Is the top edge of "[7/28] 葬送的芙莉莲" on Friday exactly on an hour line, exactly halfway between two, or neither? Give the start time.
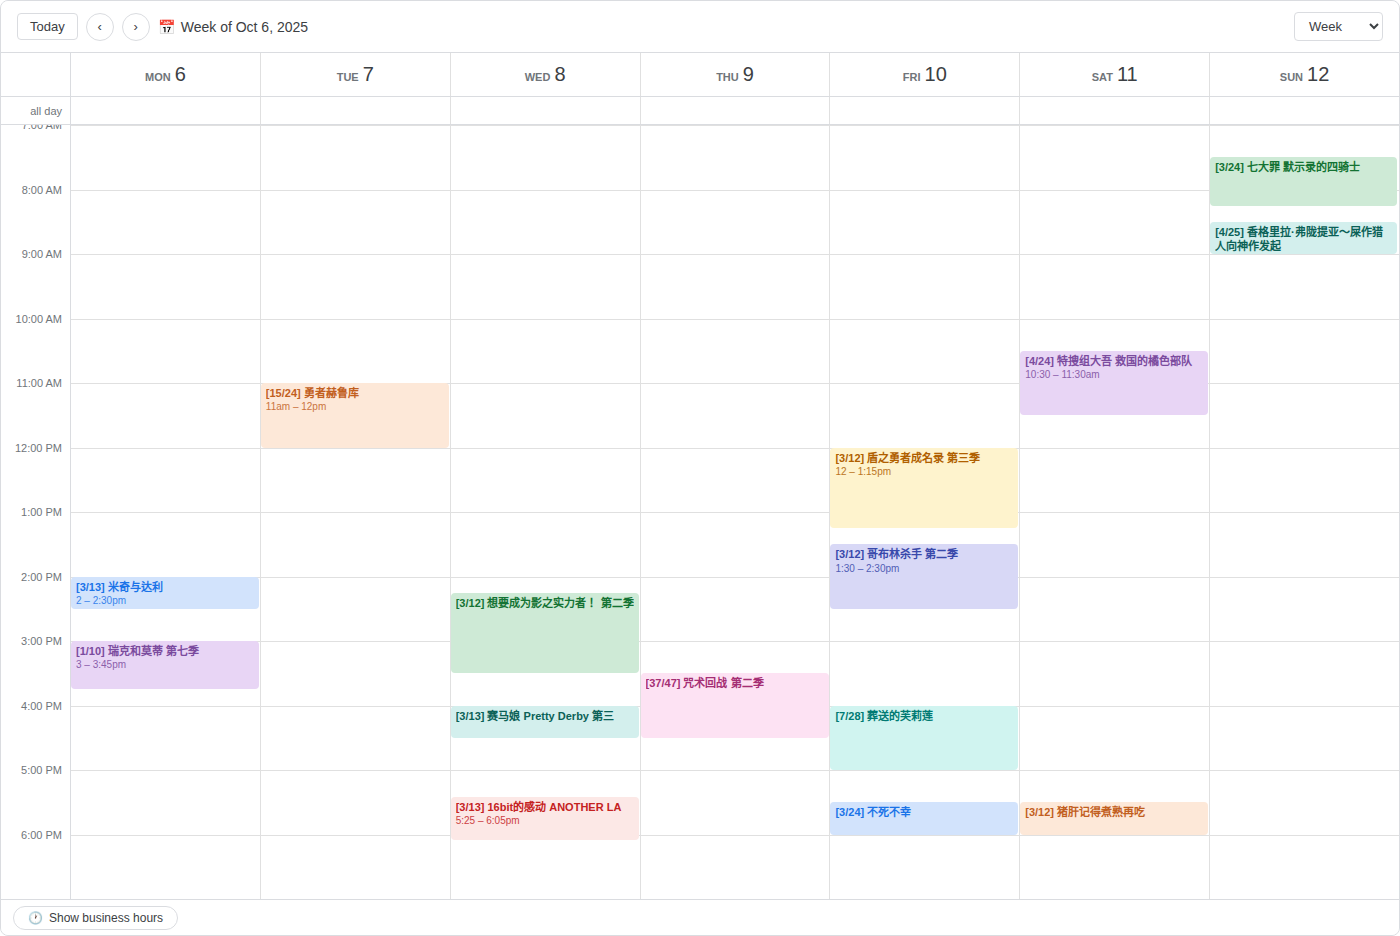
16:00 -- exactly on the 16:00 line.